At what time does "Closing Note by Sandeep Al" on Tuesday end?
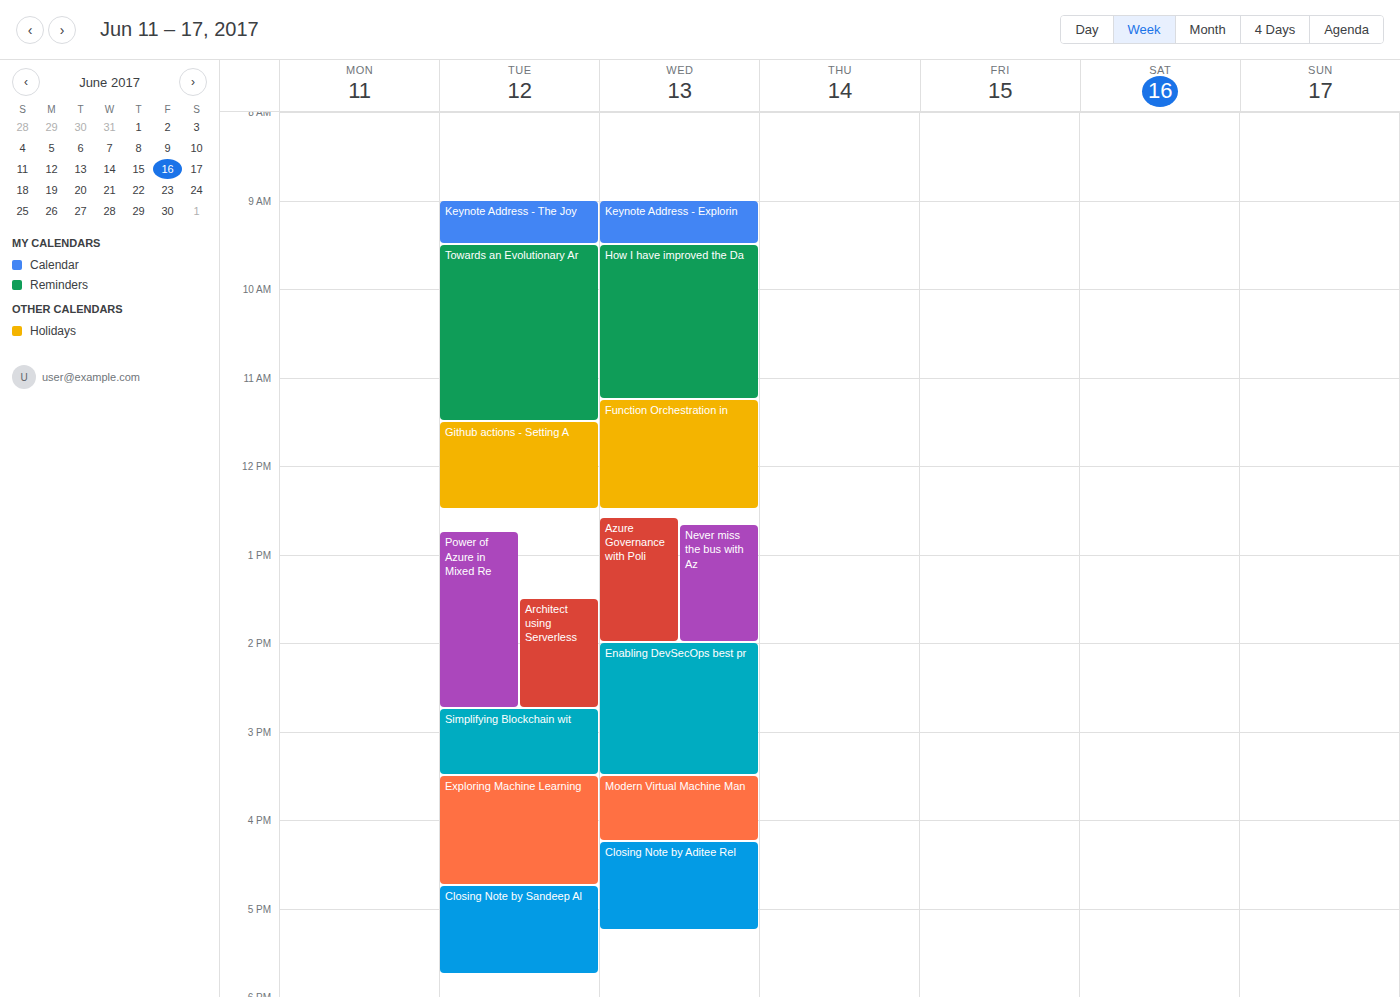
17:45